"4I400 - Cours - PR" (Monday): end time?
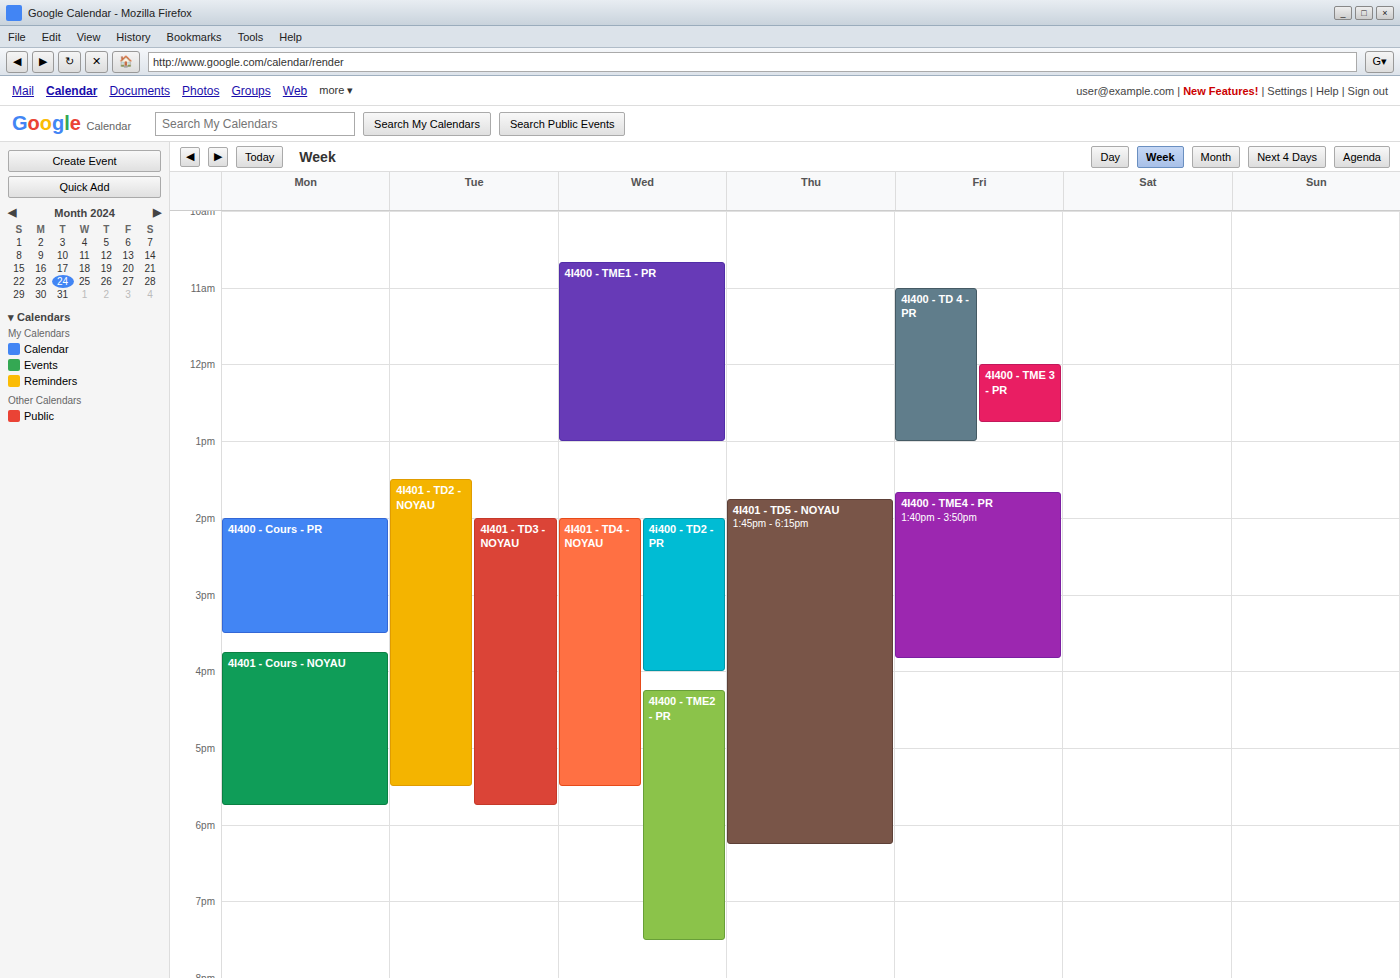
15:30